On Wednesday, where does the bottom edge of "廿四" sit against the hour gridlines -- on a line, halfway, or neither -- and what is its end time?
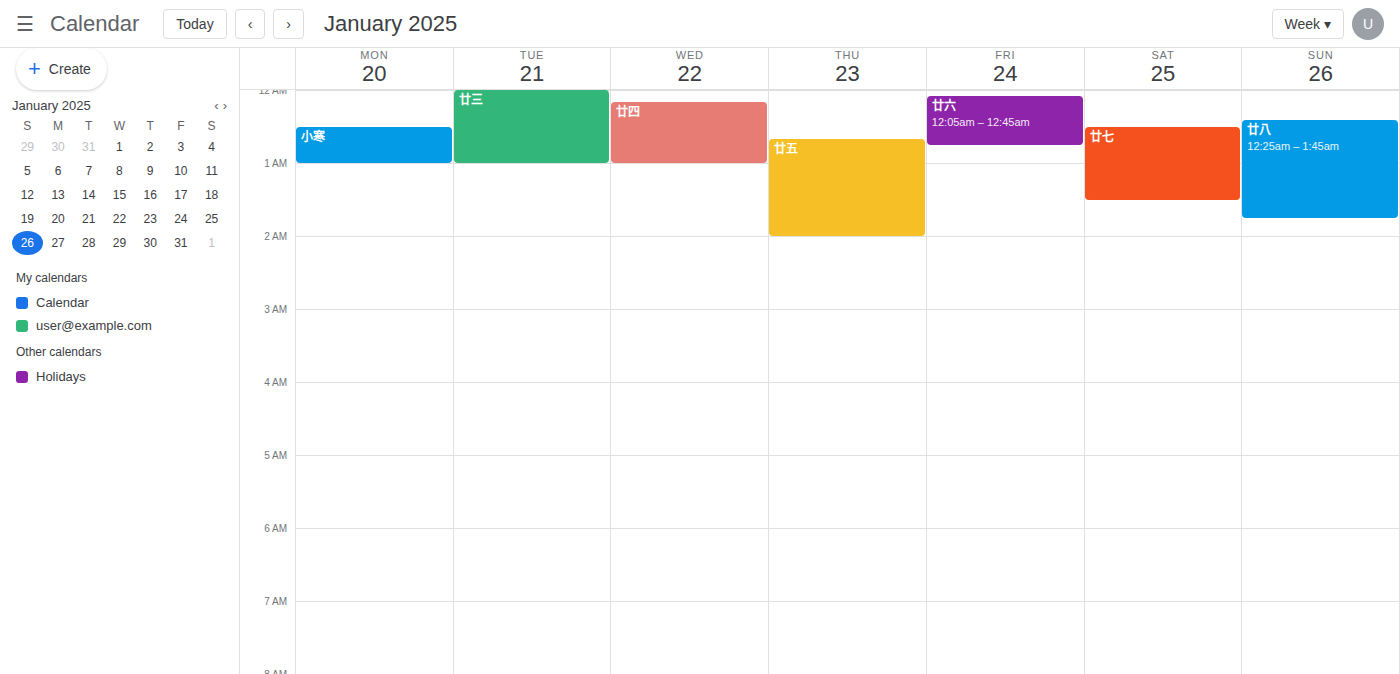
1:00 AM -- exactly on the 1 AM line.